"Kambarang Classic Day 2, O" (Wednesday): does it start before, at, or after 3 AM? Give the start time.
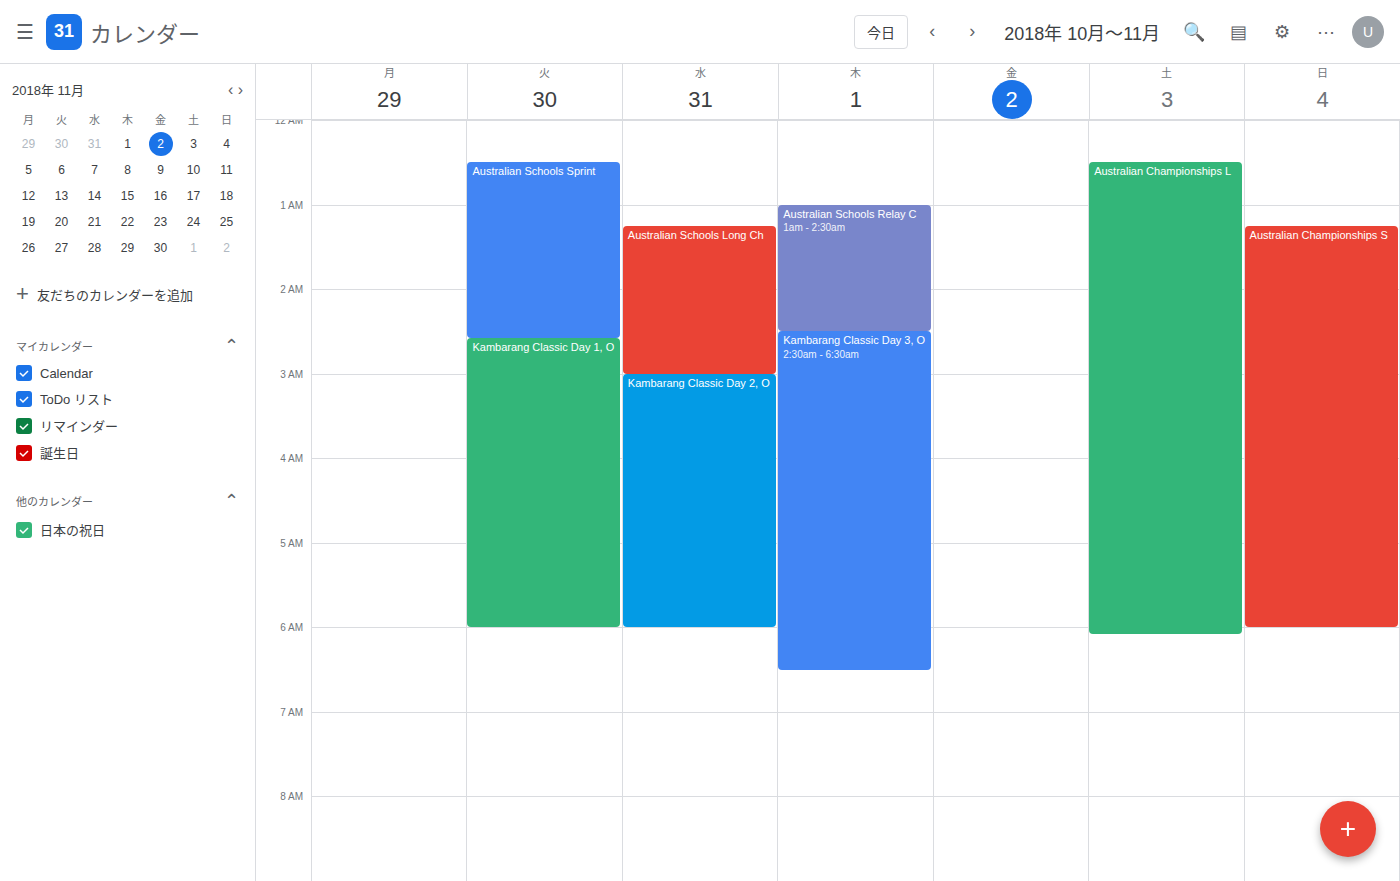
3:00 AM -- exactly at 3 AM, on the 3 AM line.